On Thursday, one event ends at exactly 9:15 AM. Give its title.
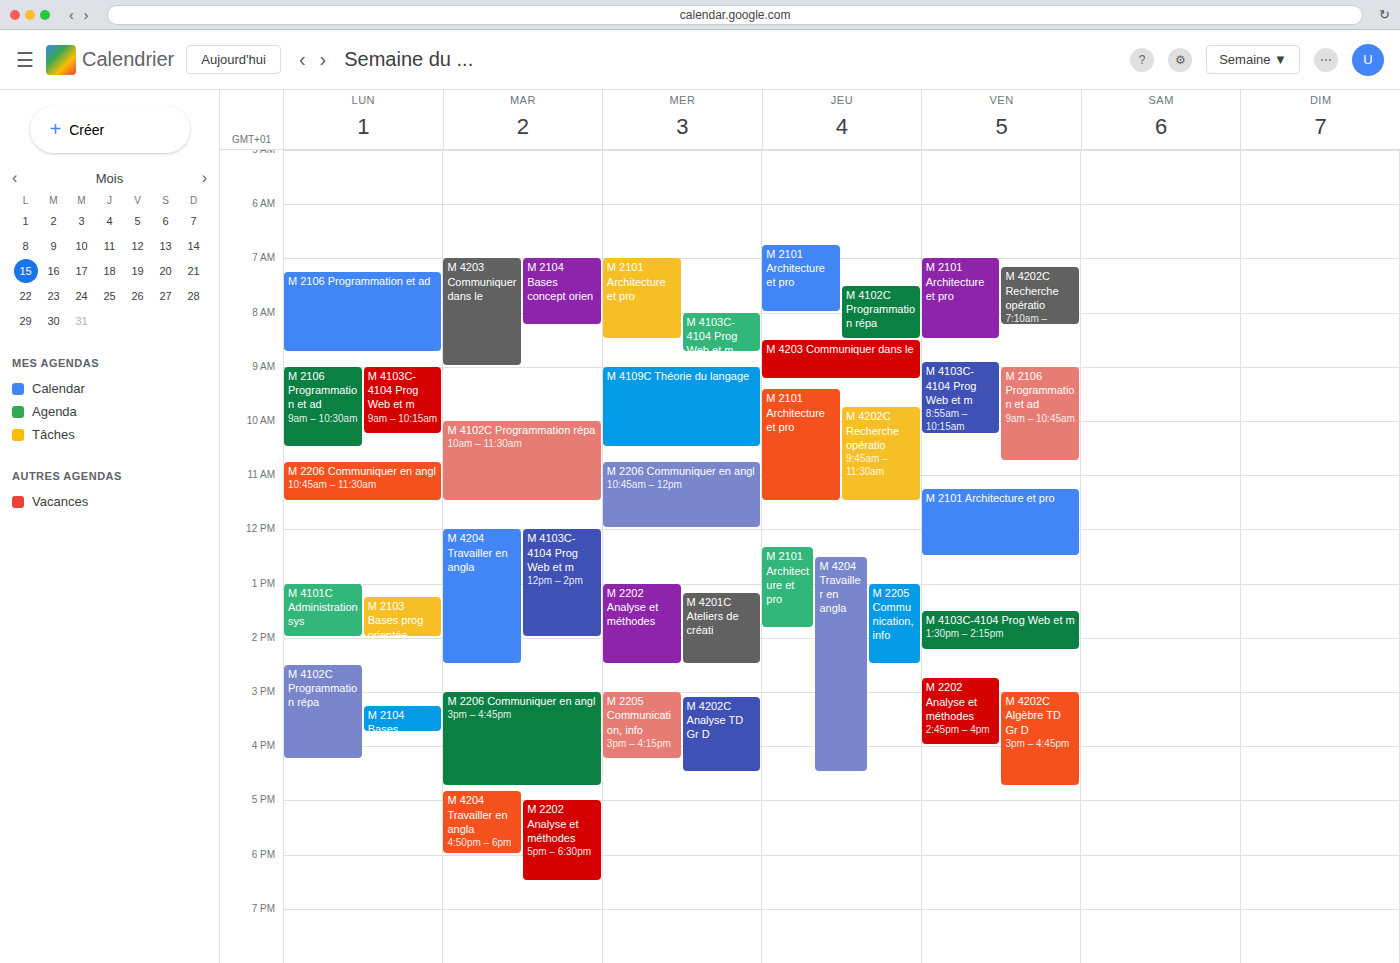
"M 4203 Communiquer dans le"